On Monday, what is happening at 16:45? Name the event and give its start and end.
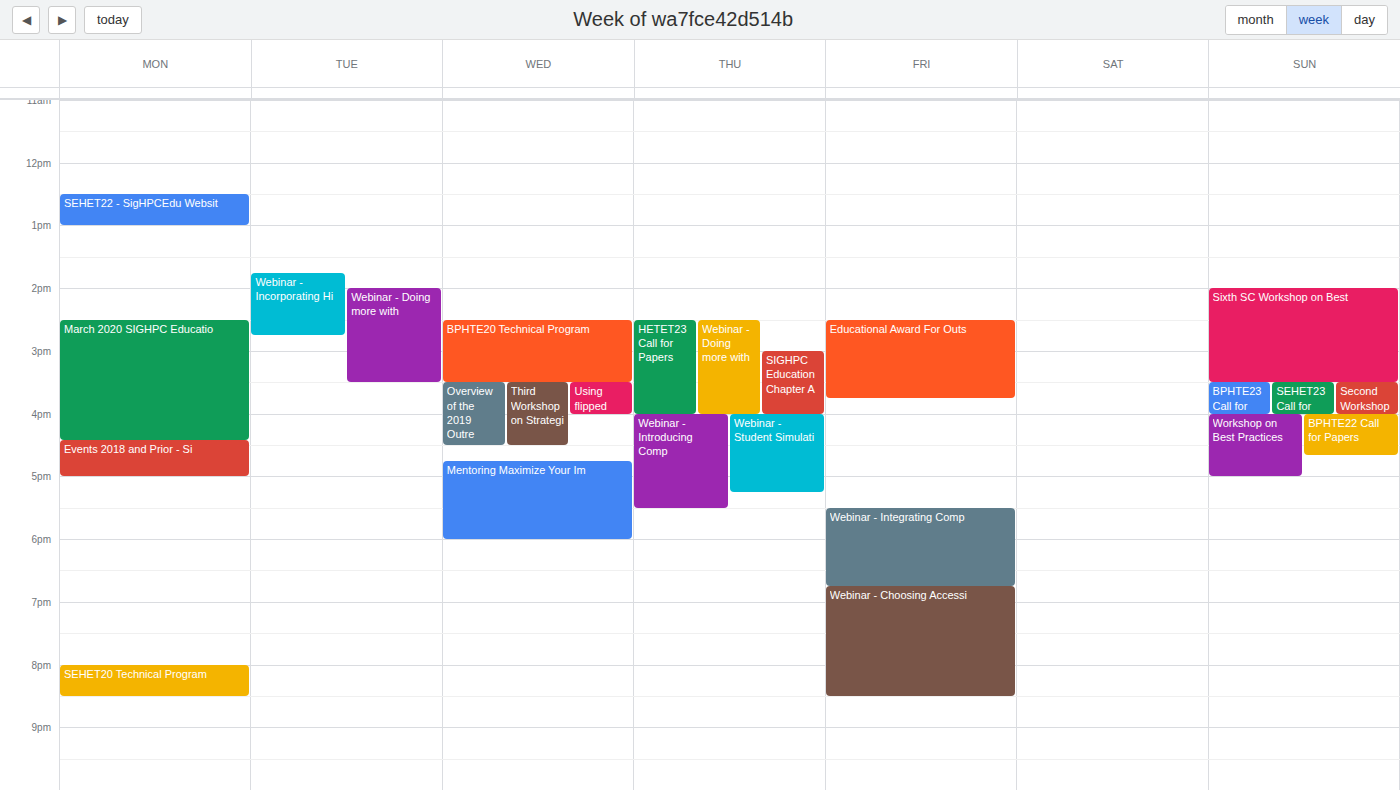
"Events 2018 and Prior - Si", 16:25 to 17:00